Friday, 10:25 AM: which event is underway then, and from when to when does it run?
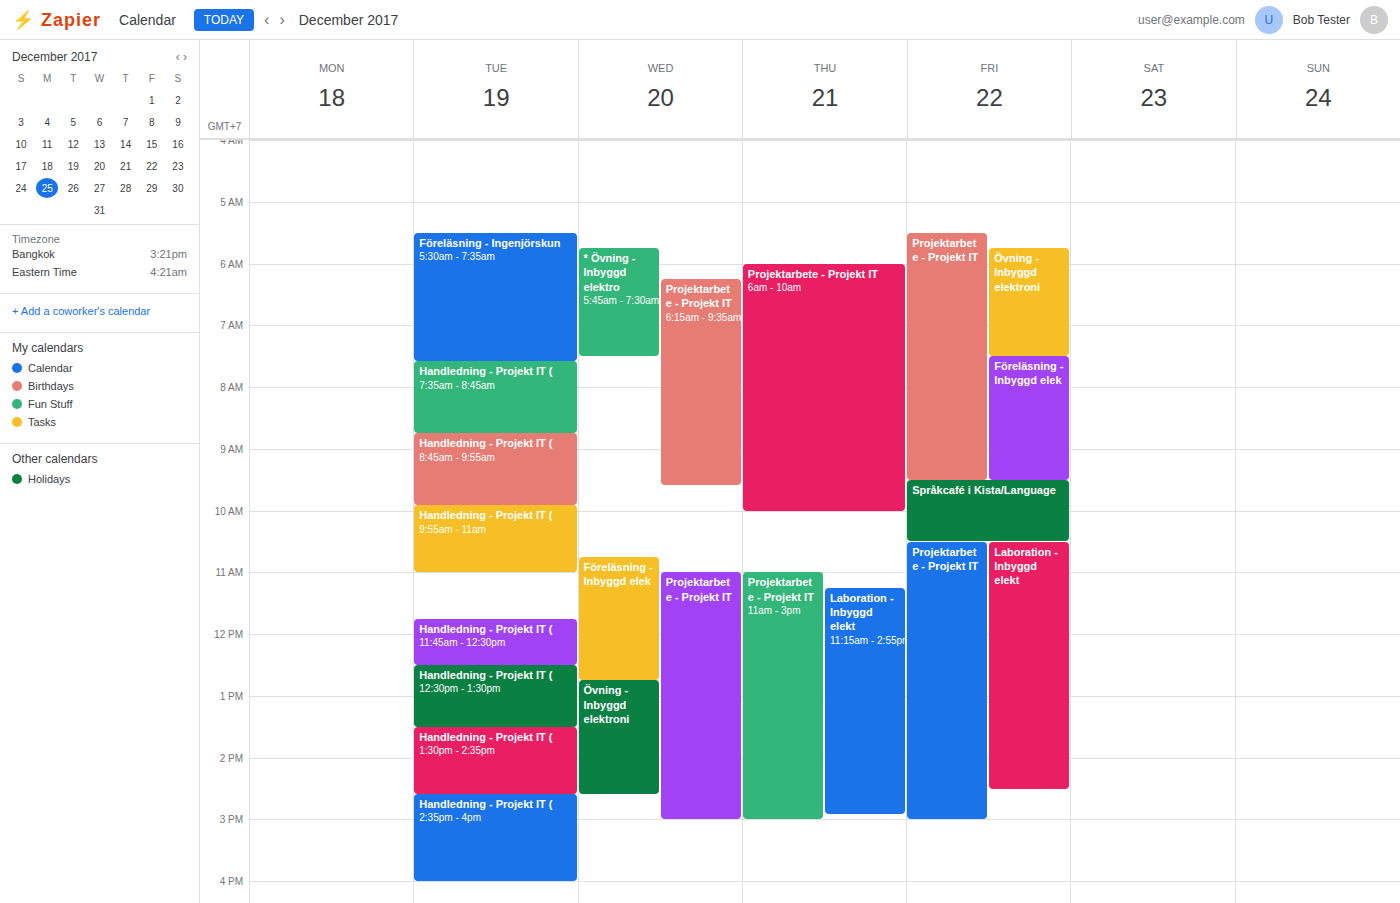
"Språkcafé i Kista/Language", 9:30 AM to 10:30 AM